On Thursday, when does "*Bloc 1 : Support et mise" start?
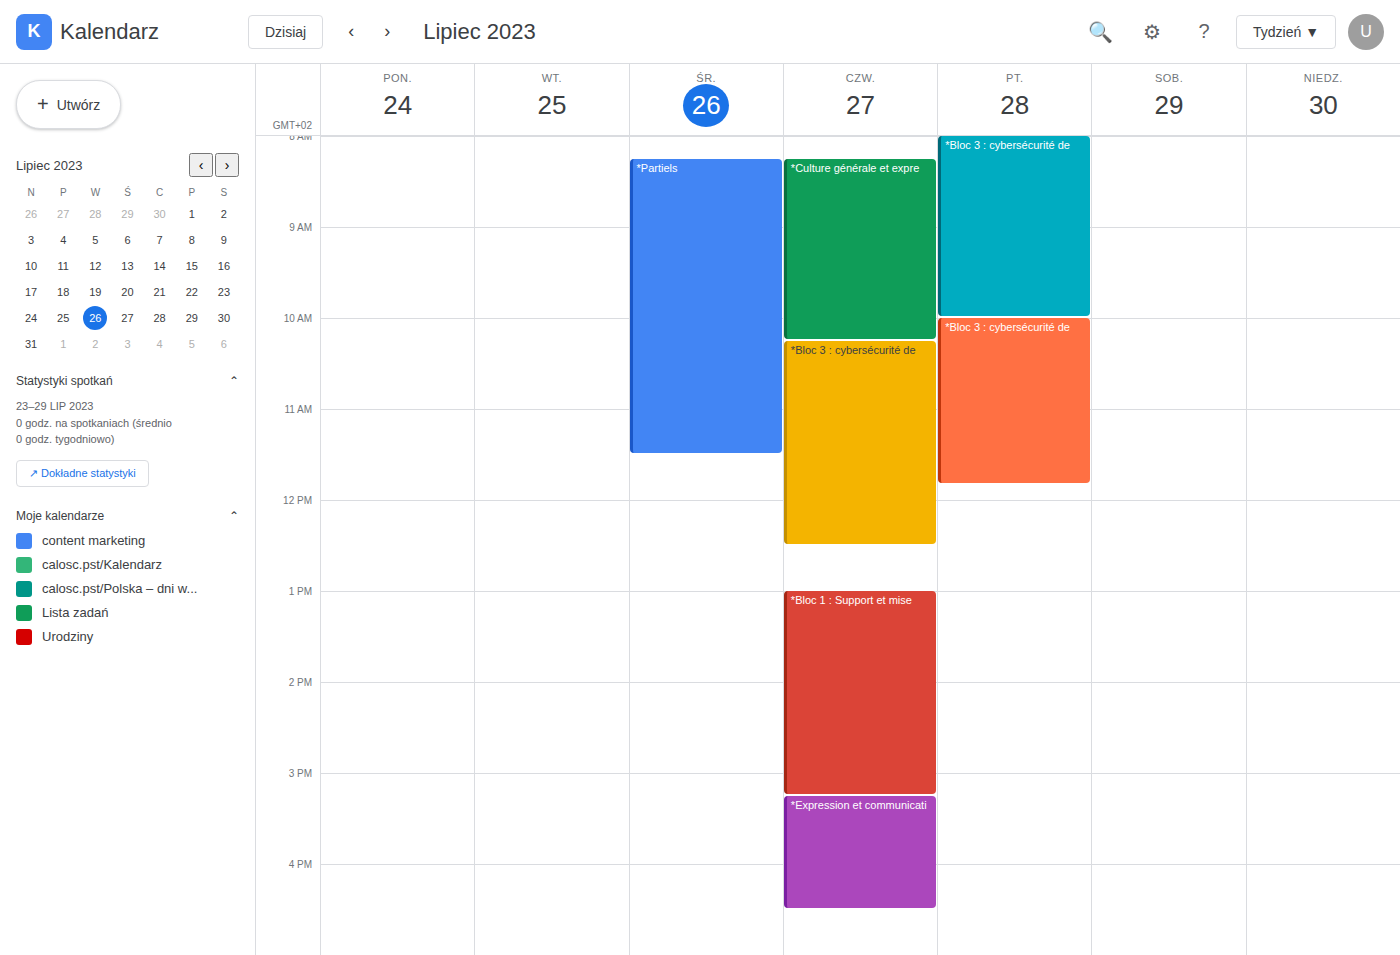
13:00